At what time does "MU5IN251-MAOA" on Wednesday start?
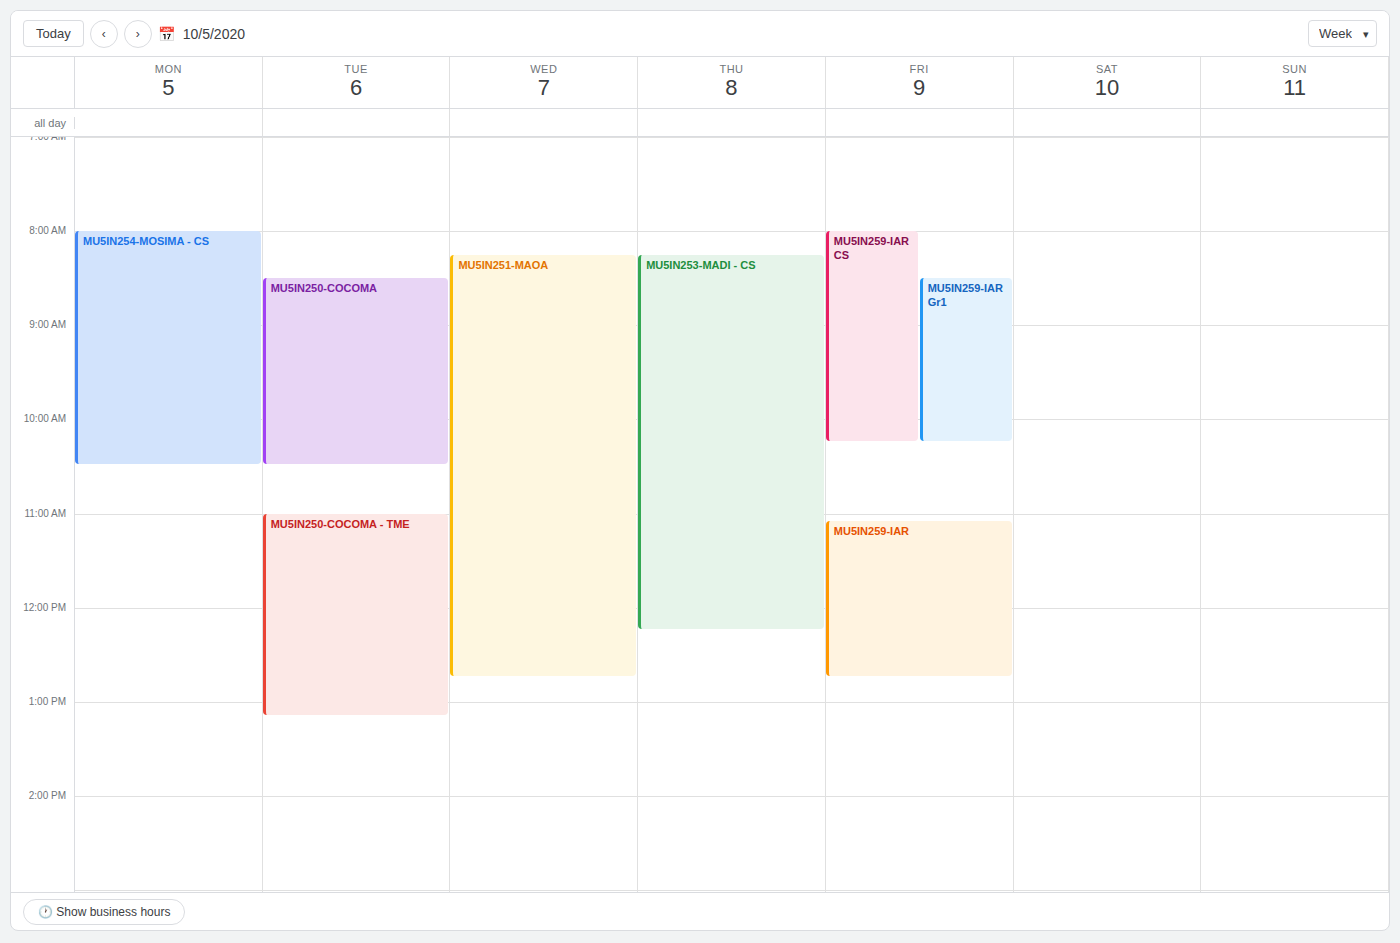
8:15 AM